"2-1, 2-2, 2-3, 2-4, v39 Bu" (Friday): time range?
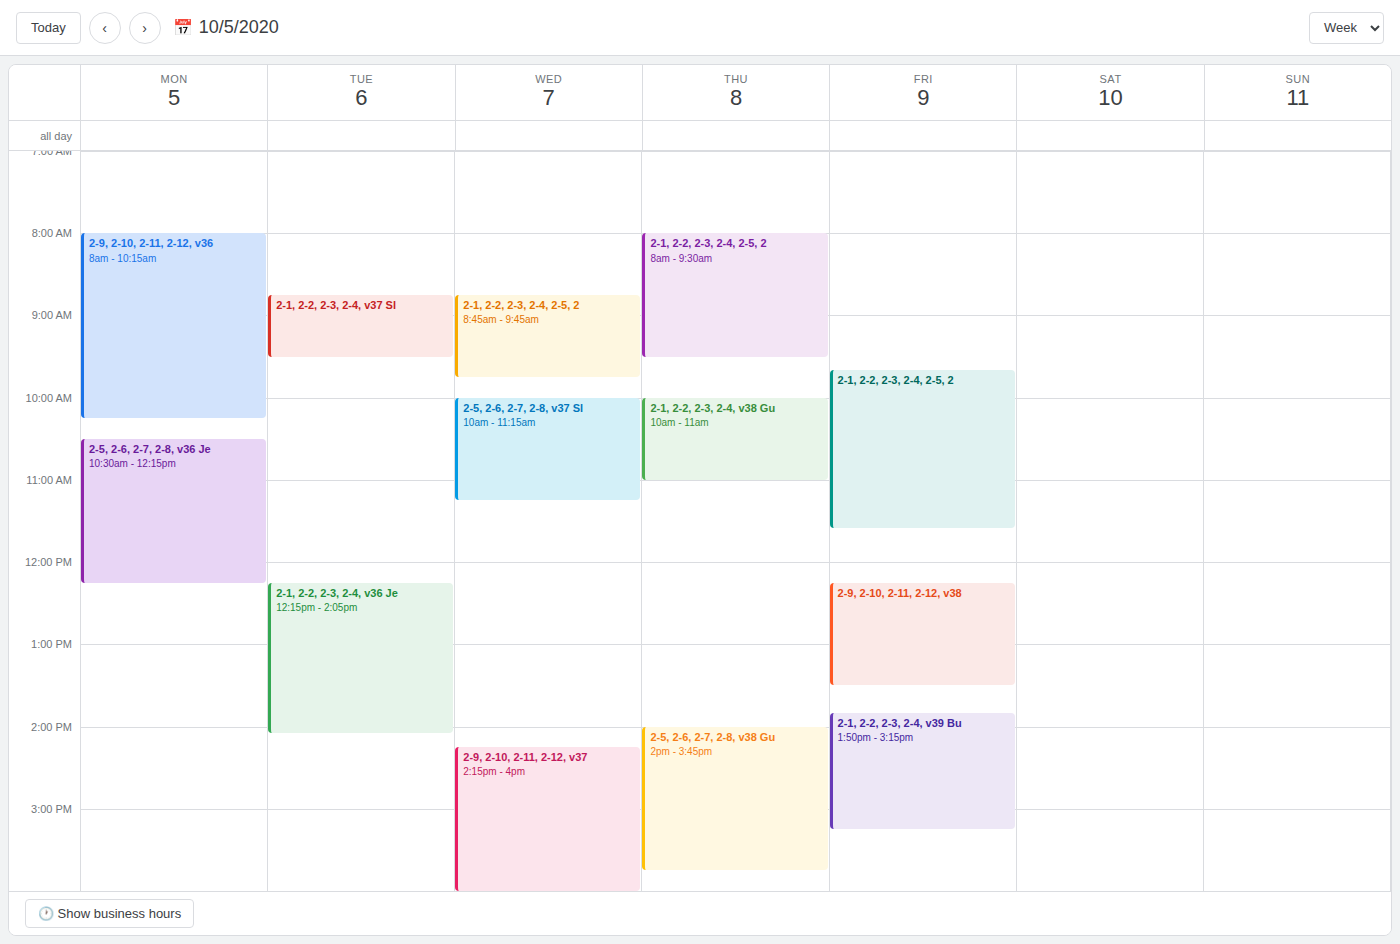
1:50 PM to 3:15 PM